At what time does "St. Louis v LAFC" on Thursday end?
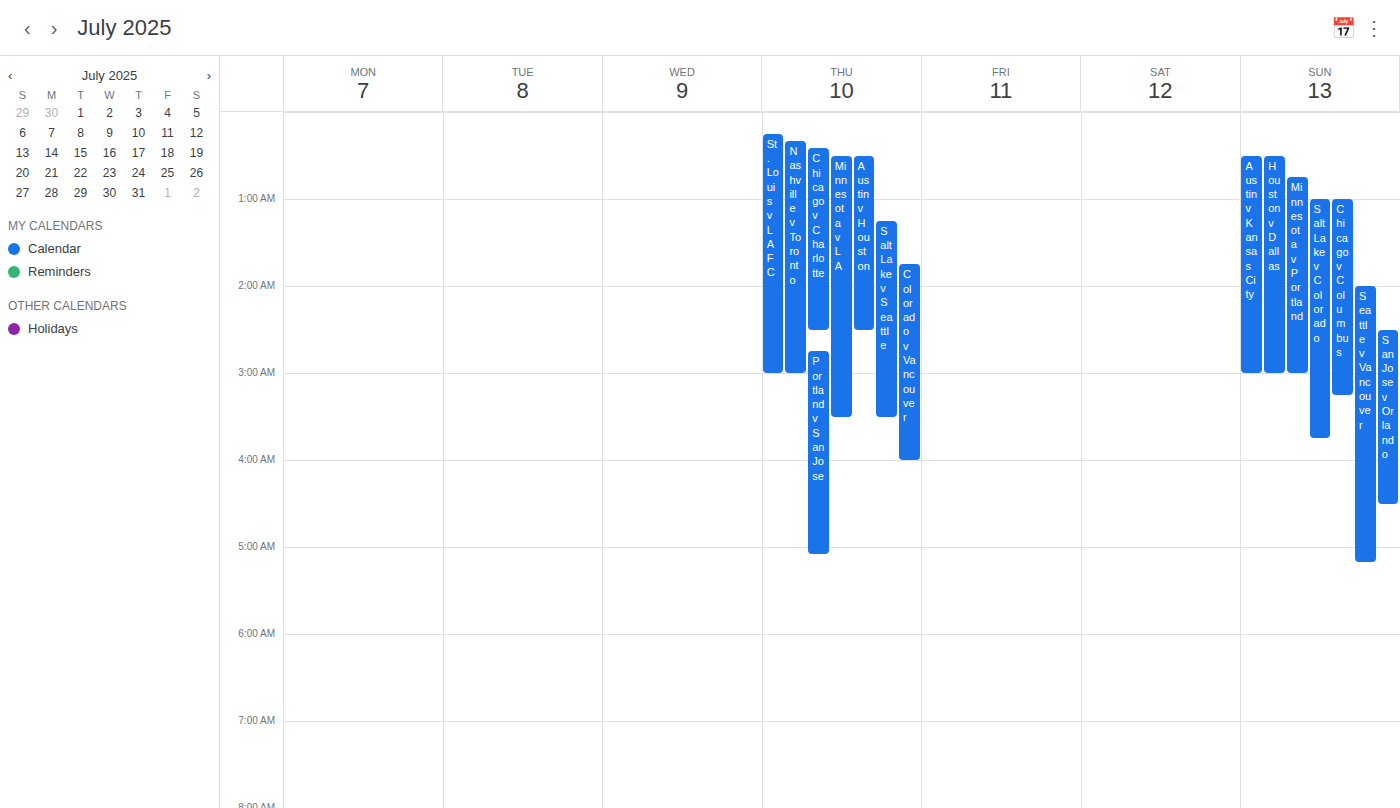
3:00 AM